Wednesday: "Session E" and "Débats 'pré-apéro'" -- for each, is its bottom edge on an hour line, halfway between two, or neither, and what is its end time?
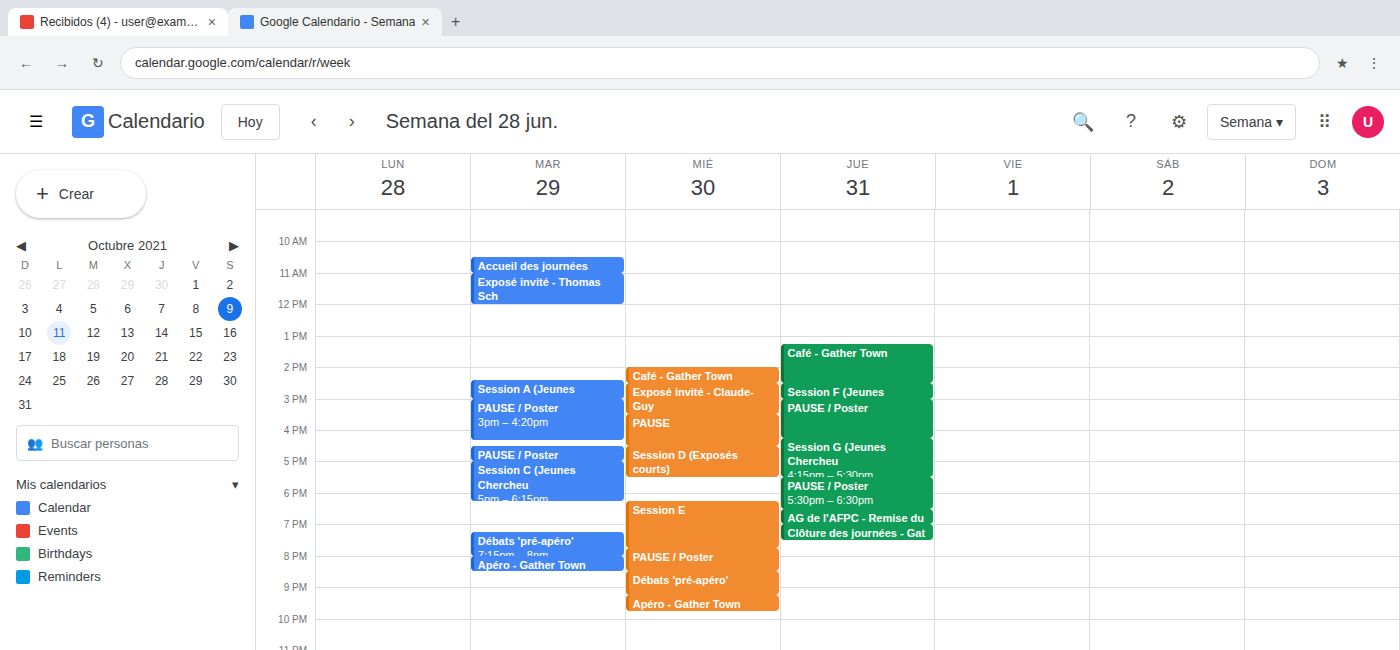
"Session E": 7:45 PM, neither: three quarters of the way from the 7 PM line to the 8 PM line. "Débats 'pré-apéro'": 9:15 PM, neither: a quarter of the way from the 9 PM line to the 10 PM line.